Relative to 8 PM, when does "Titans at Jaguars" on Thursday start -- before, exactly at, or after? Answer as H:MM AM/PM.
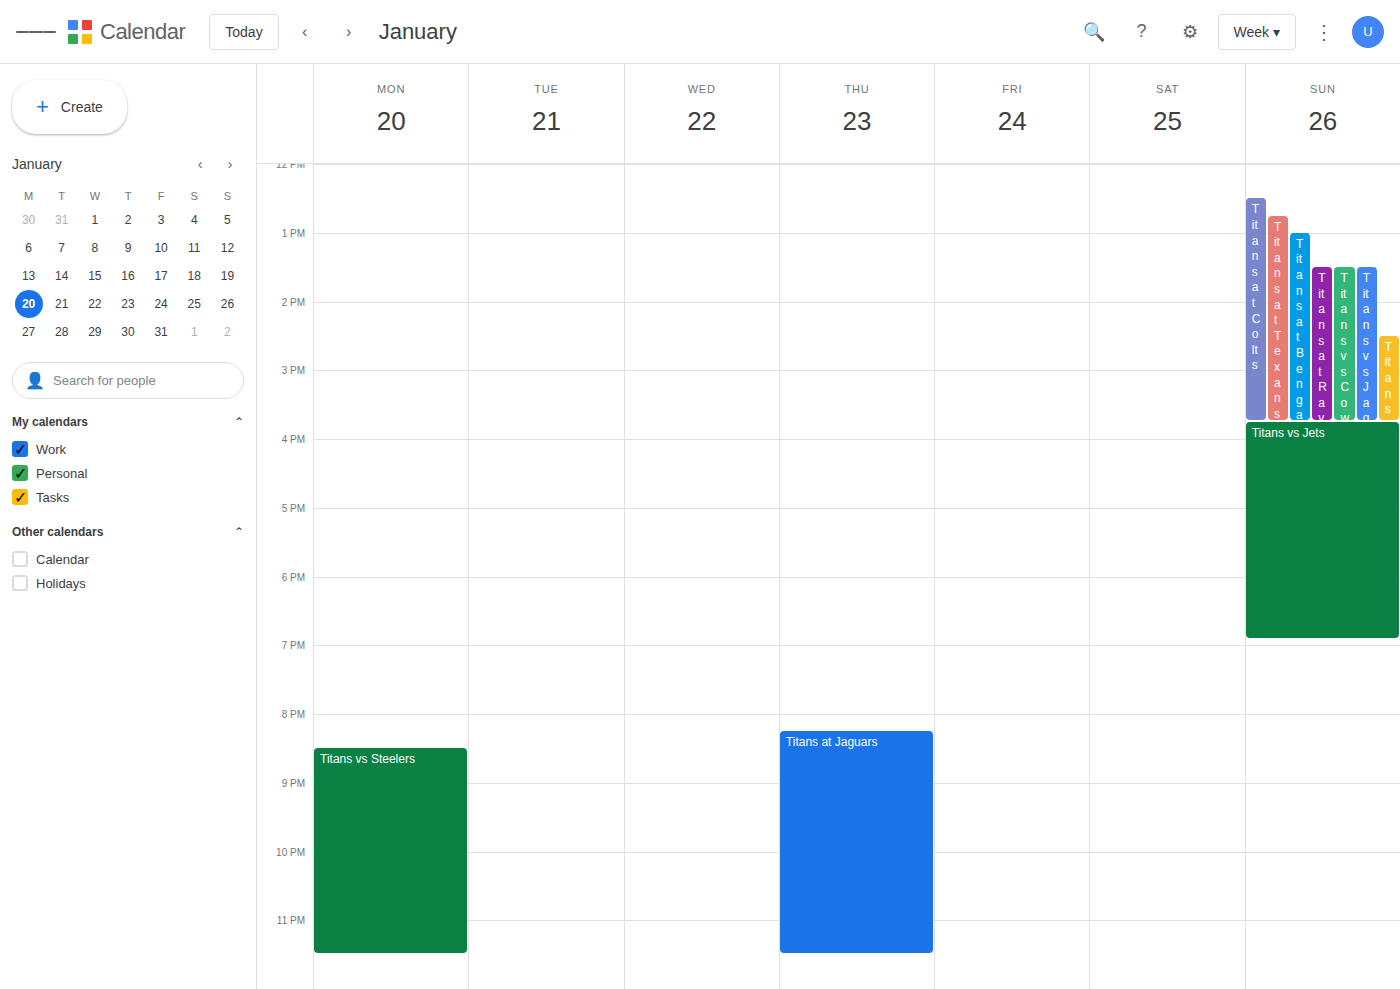
8:15 PM -- after 8 PM, 15 minutes below the 8 PM line.